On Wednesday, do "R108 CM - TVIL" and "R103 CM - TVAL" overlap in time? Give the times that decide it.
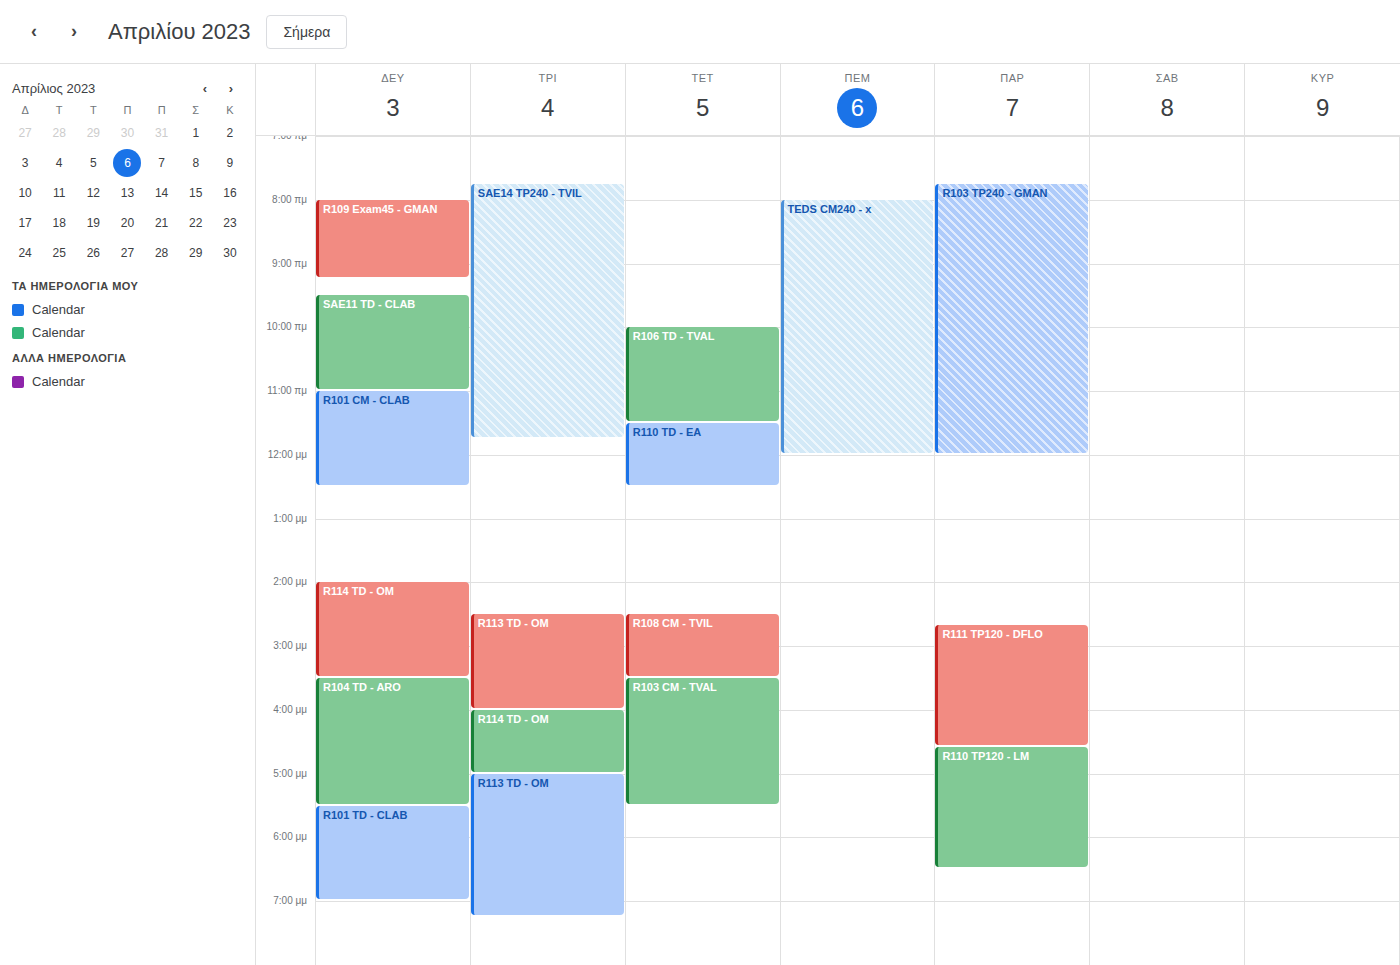
"R108 CM - TVIL" ends at 3:30 PM, exactly when "R103 CM - TVAL" starts -- they touch but do not overlap.